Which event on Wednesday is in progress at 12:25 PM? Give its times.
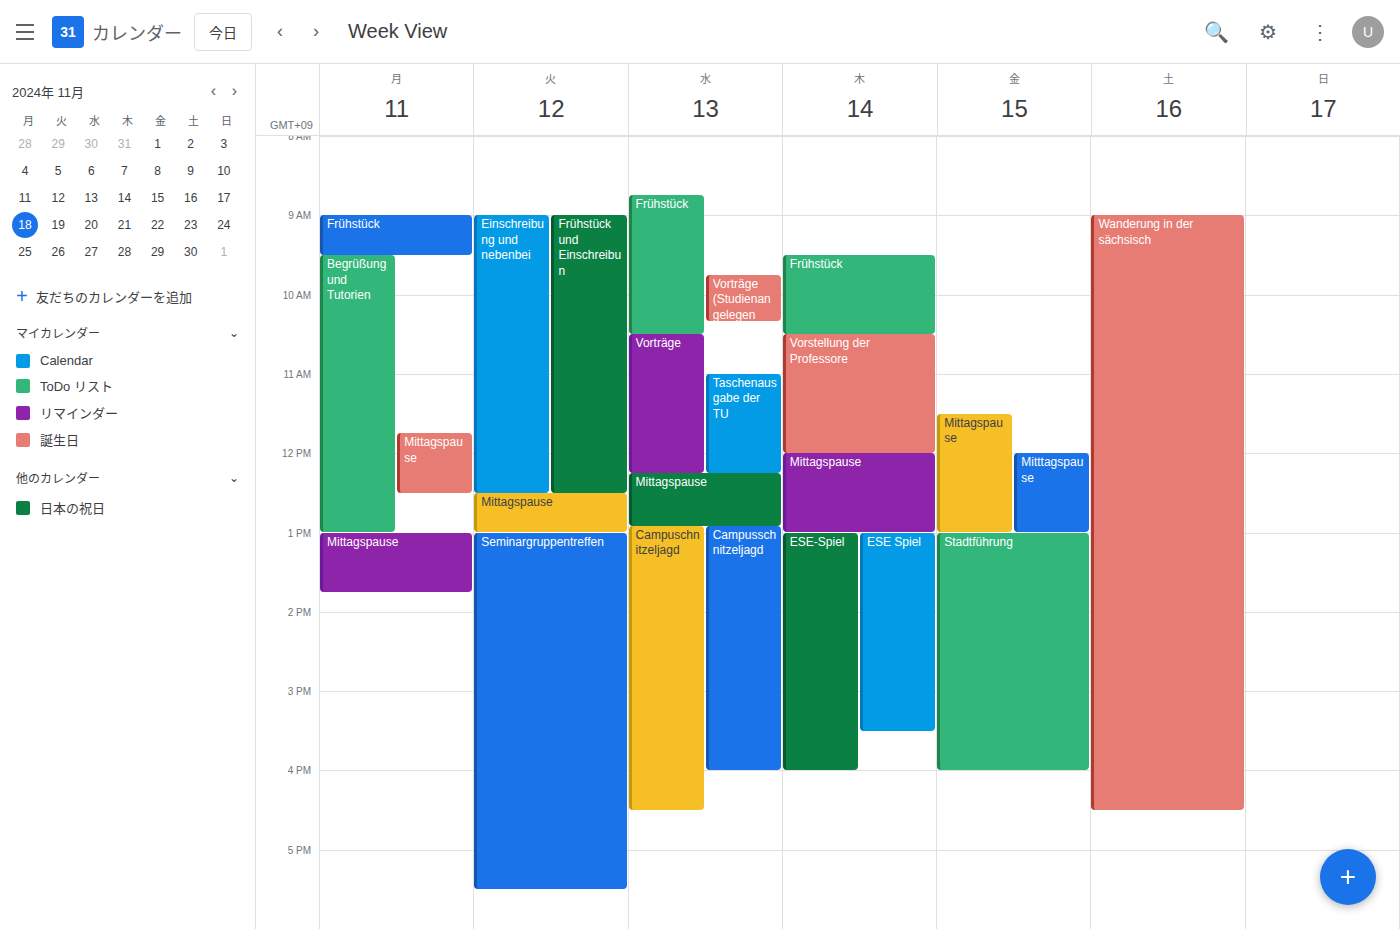
"Mittagspause", 12:15 PM to 12:55 PM